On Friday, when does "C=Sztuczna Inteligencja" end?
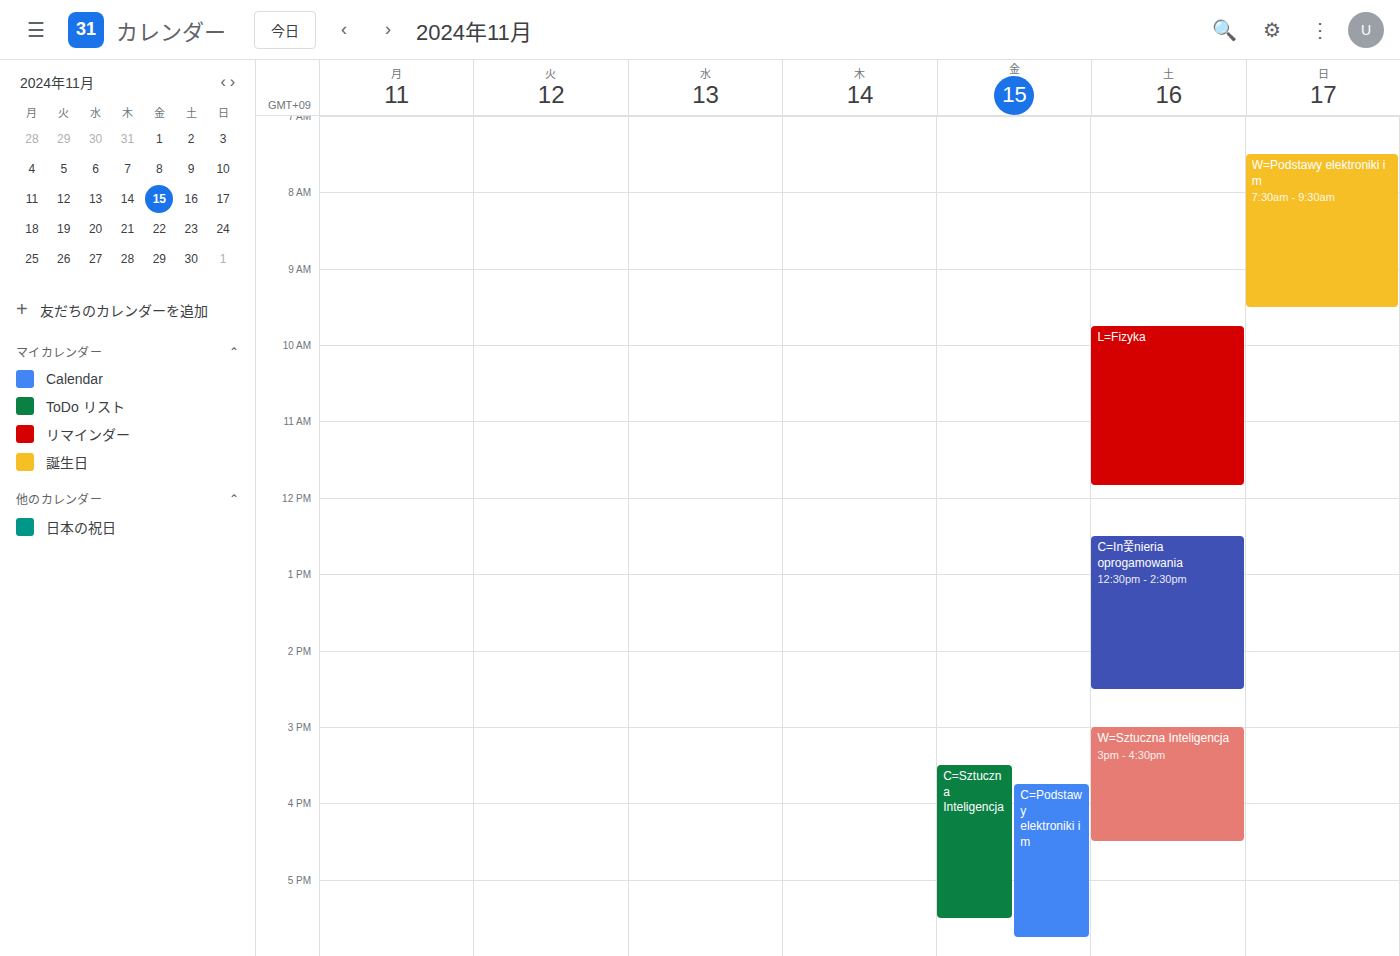
5:30 PM